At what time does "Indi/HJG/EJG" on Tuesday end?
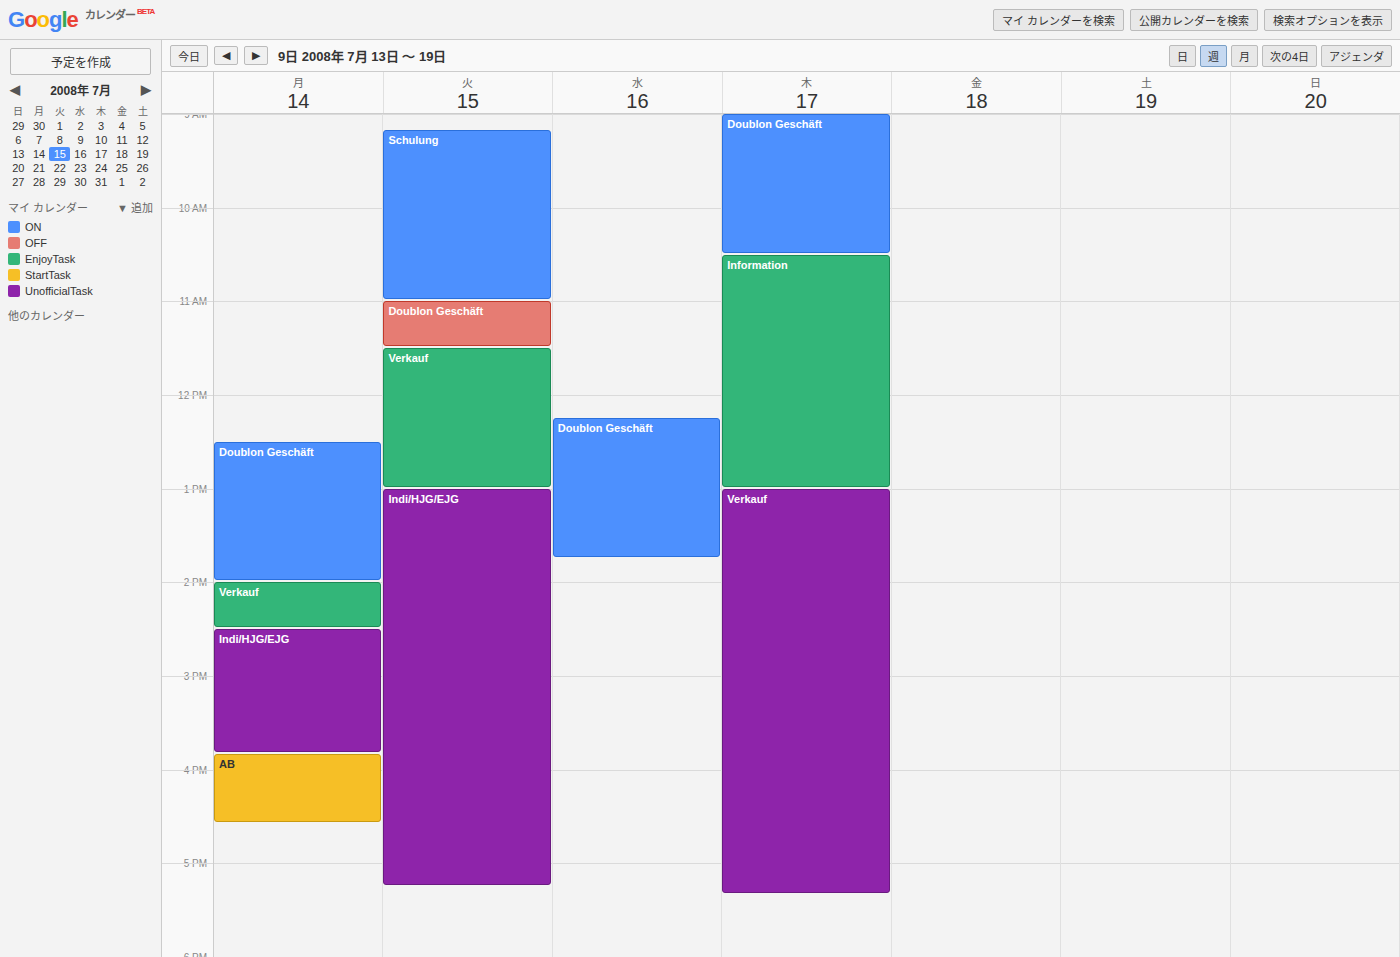
5:15 PM